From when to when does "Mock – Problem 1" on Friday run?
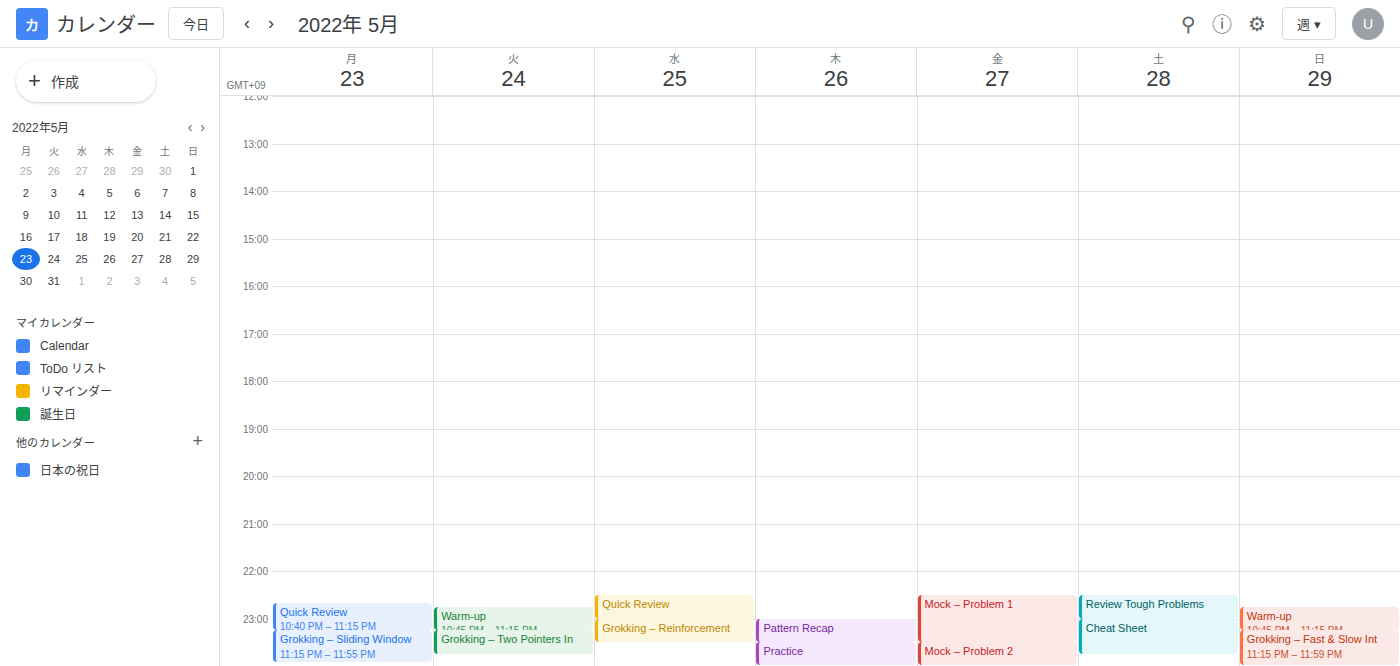
10:30 PM to 11:30 PM